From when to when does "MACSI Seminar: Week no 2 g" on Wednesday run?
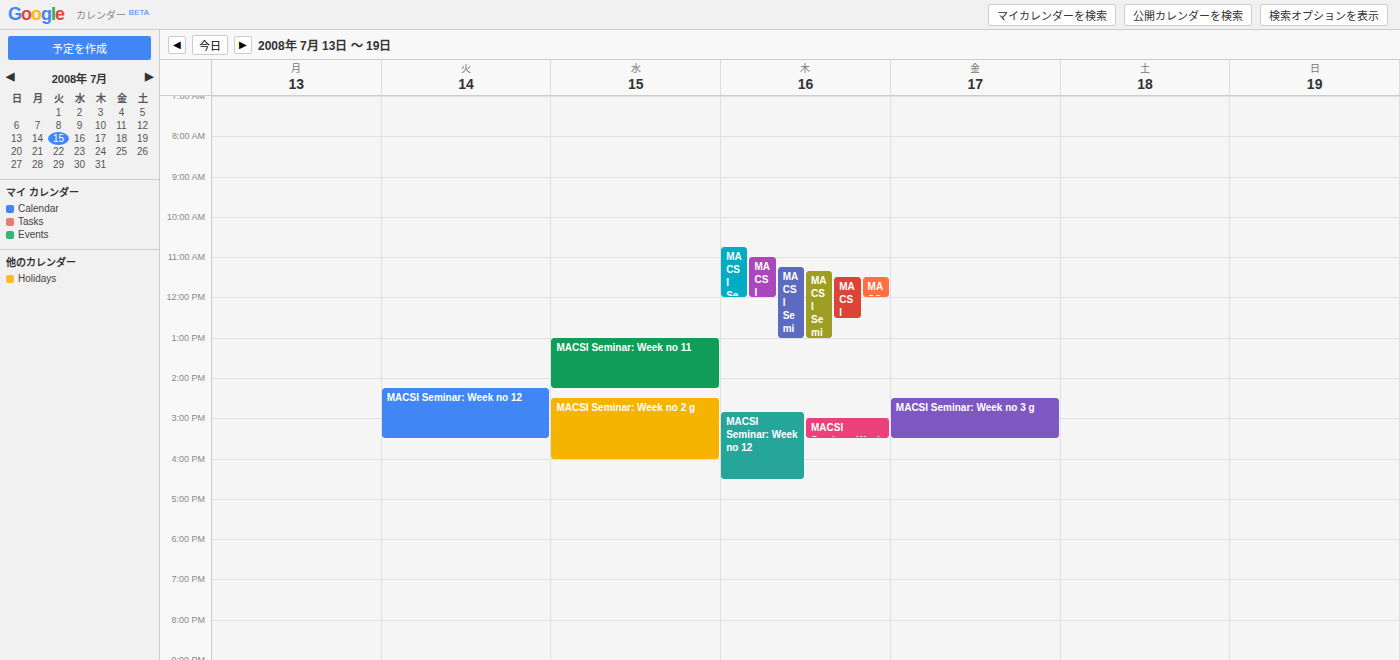
2:30 PM to 4:00 PM